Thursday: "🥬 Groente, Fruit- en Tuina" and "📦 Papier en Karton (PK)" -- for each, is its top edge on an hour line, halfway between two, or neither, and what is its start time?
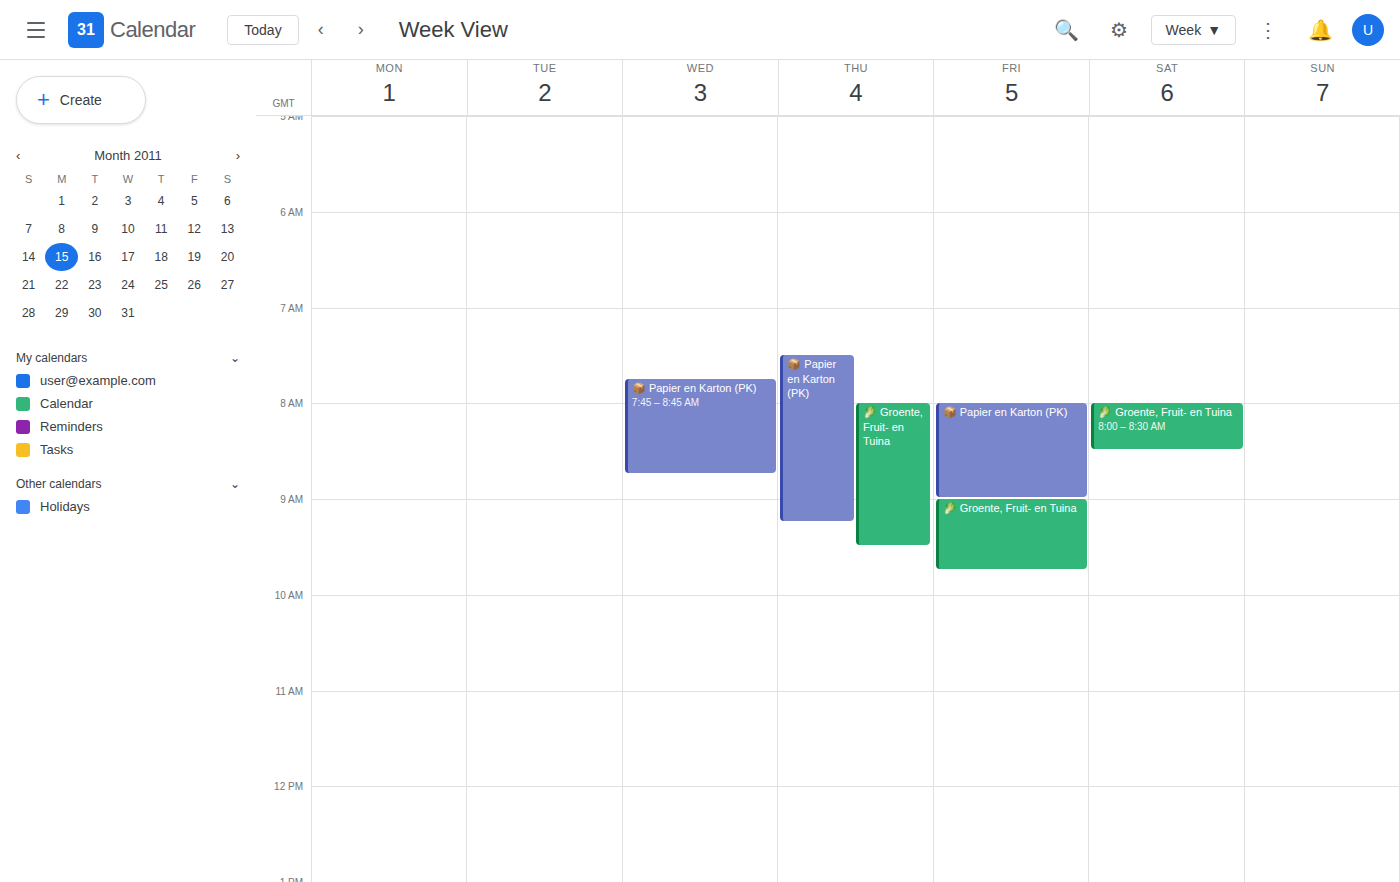
"🥬 Groente, Fruit- en Tuina": 8:00 AM, exactly on the 8 AM line. "📦 Papier en Karton (PK)": 7:30 AM, halfway between the 7 AM and 8 AM lines.